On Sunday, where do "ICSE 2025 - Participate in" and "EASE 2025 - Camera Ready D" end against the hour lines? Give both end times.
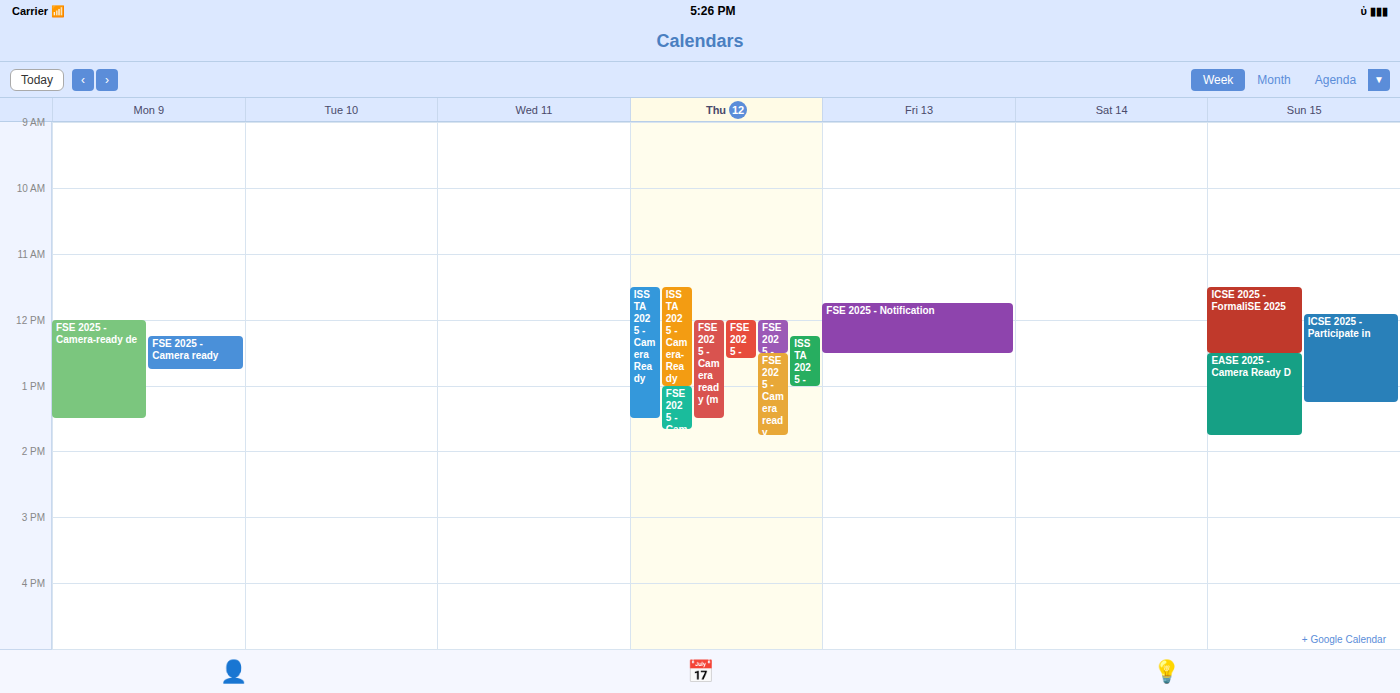
"ICSE 2025 - Participate in": 1:15 PM, neither: a quarter of the way from the 1 PM line to the 2 PM line. "EASE 2025 - Camera Ready D": 1:45 PM, neither: three quarters of the way from the 1 PM line to the 2 PM line.